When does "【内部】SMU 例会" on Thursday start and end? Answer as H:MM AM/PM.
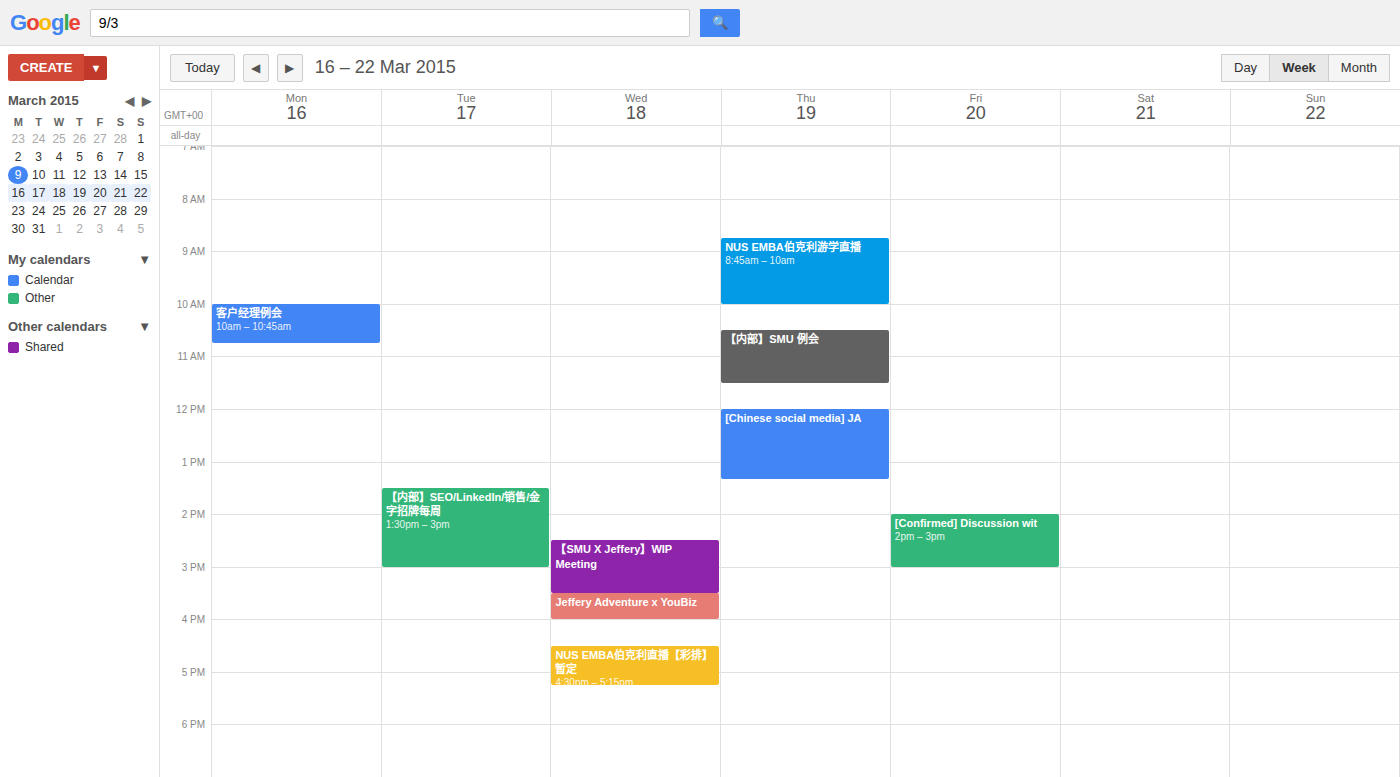
10:30 AM to 11:30 AM